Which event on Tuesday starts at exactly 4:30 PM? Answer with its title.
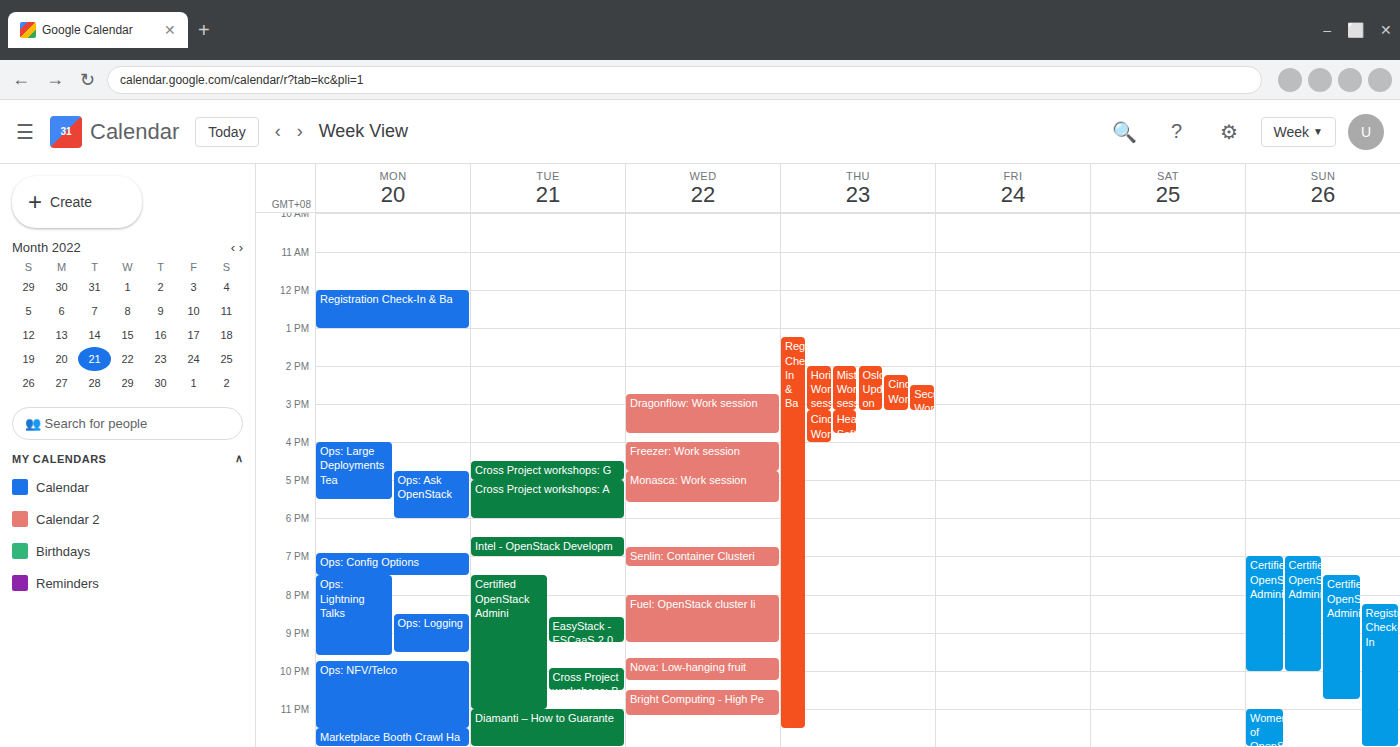
"Cross Project workshops: G"